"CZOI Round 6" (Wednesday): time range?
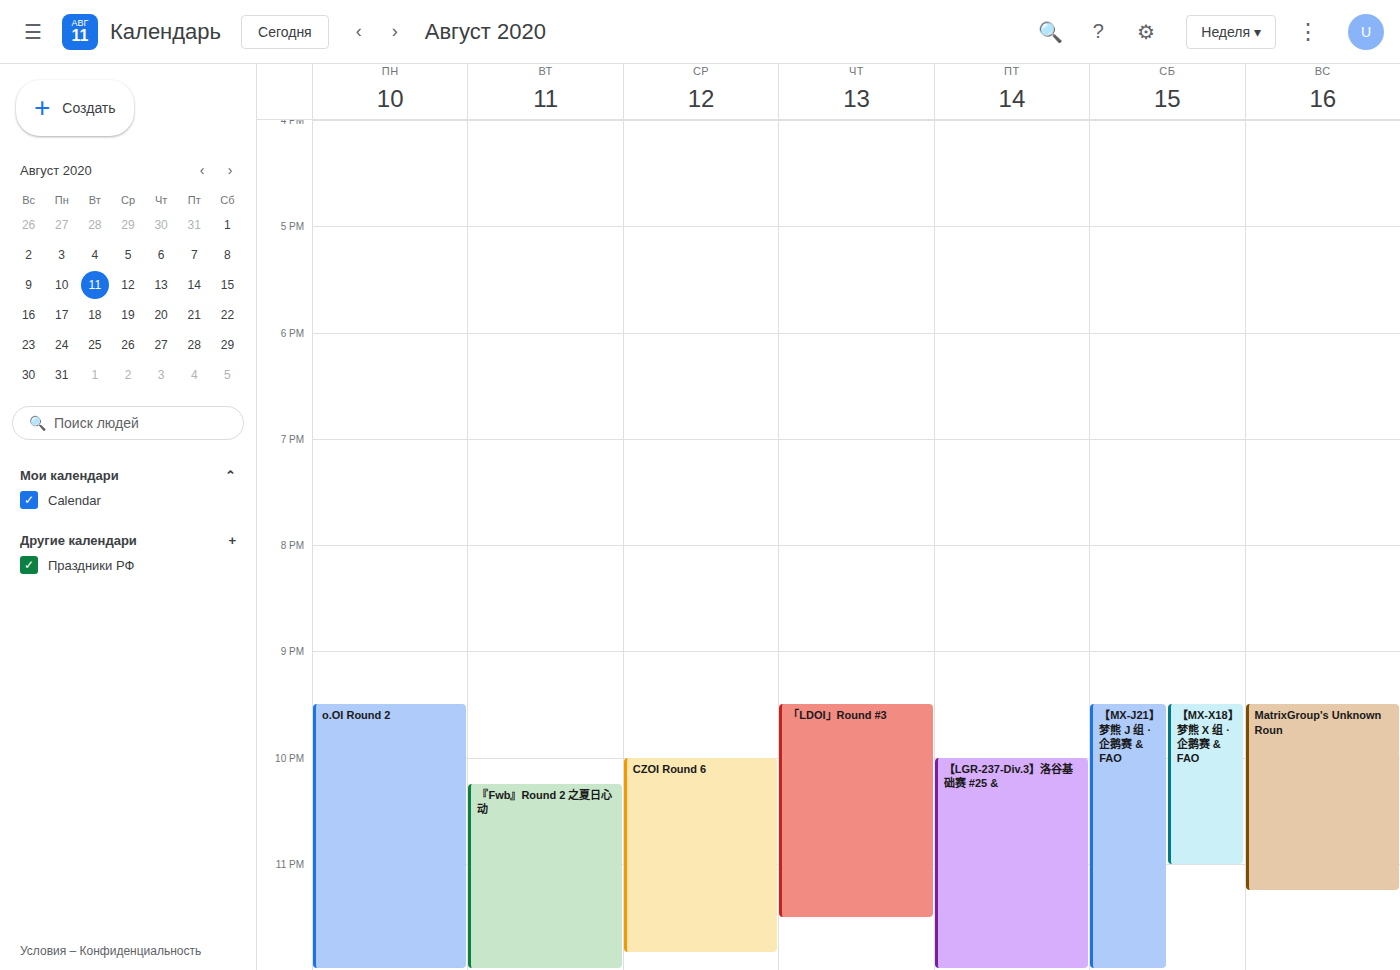
10:00 PM to 11:50 PM